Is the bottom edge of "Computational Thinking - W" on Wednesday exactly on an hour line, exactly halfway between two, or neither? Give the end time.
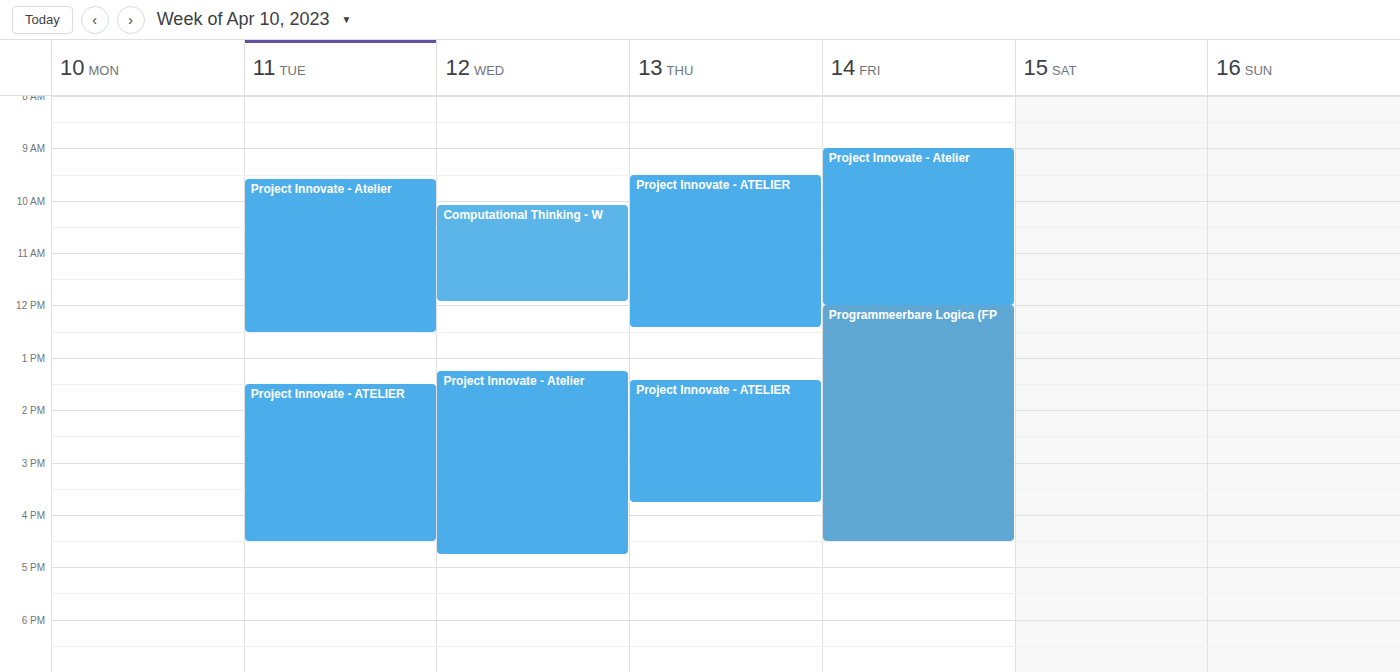
11:55 AM -- neither: 55 minutes below the 11 AM line and 5 minutes above the 12 PM line.